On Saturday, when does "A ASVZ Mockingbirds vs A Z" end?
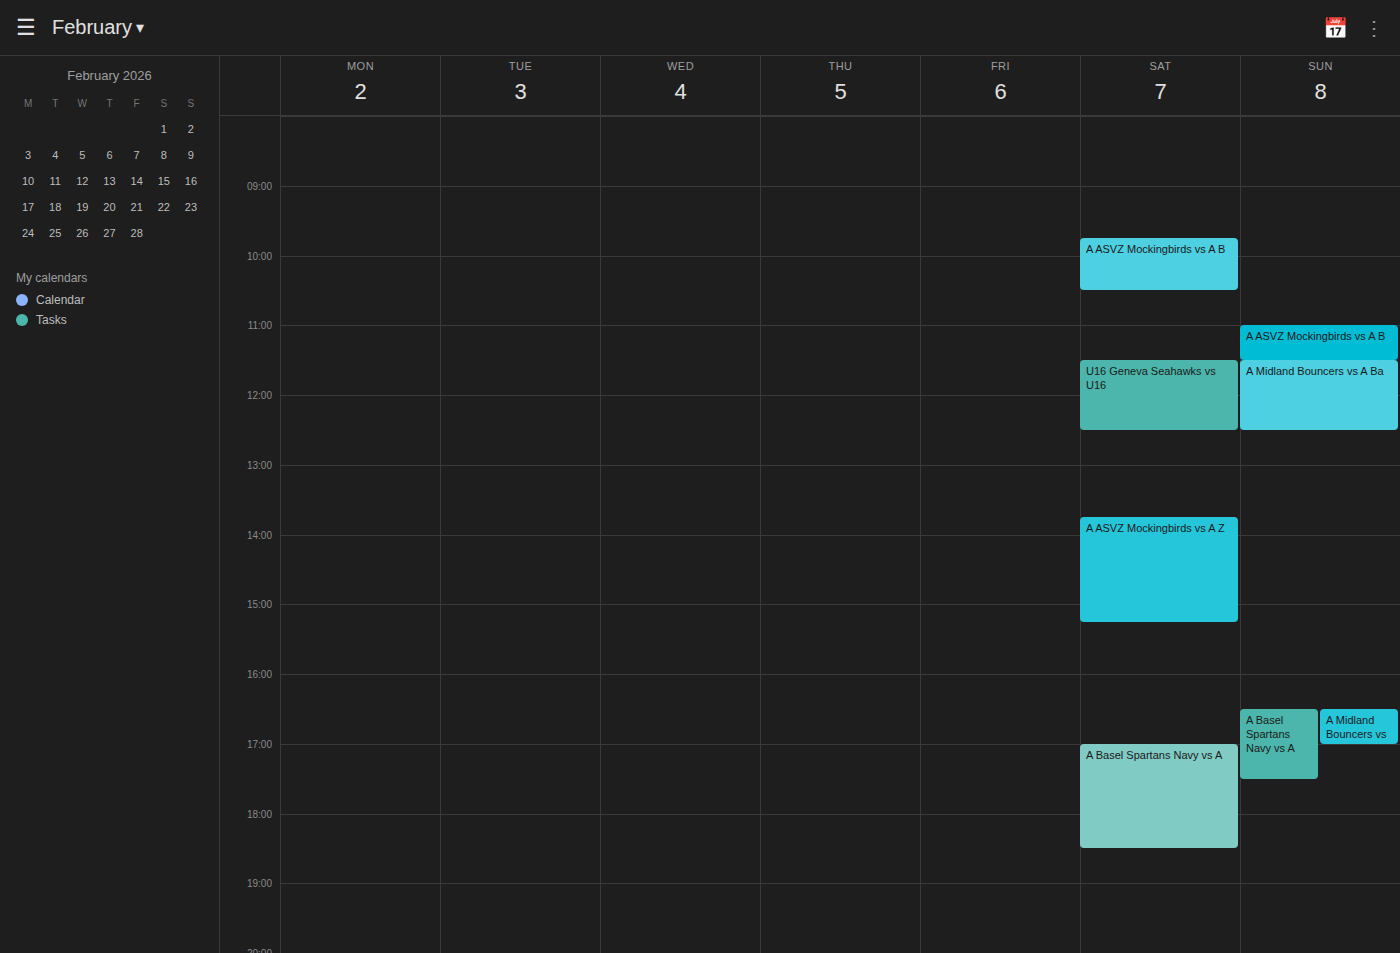
15:15